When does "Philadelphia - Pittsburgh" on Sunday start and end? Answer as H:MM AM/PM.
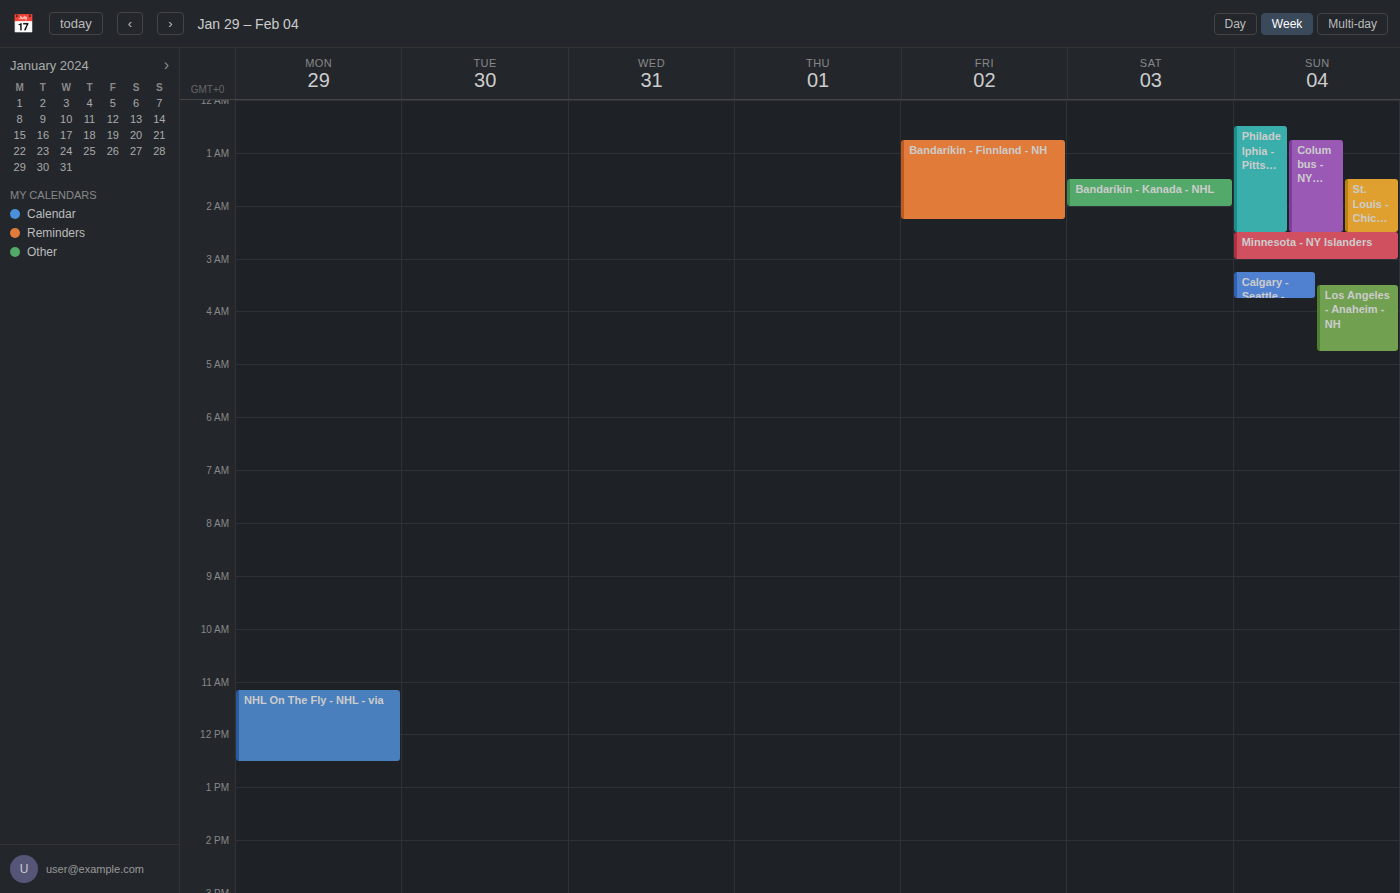
12:30 AM to 2:30 AM